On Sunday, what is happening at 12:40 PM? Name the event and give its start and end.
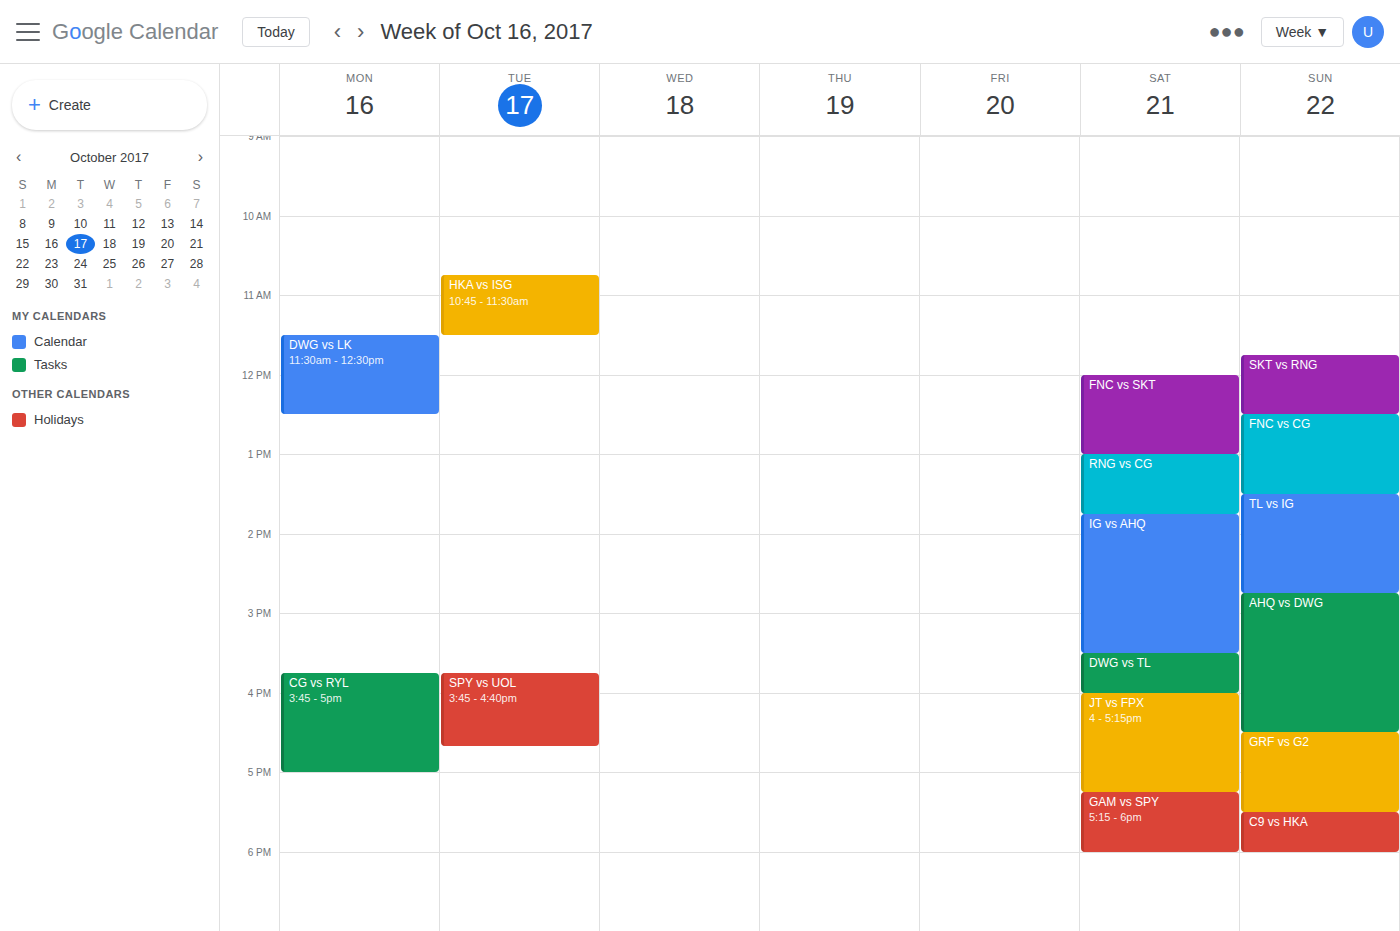
"FNC vs CG", 12:30 PM to 1:30 PM